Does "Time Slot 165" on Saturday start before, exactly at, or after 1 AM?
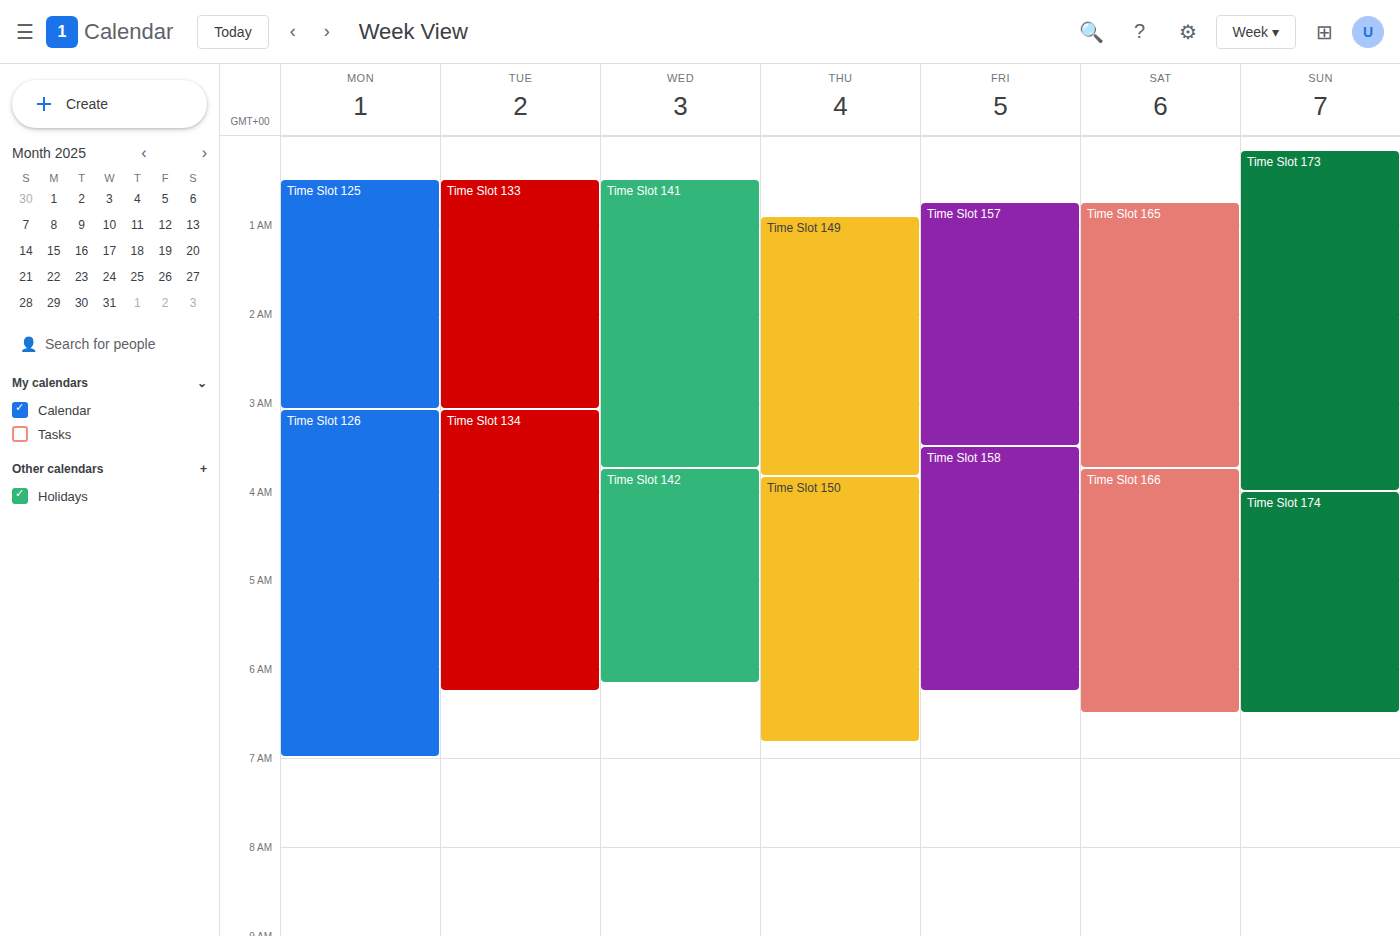
12:45 AM -- before 1 AM, 15 minutes above the 1 AM line.